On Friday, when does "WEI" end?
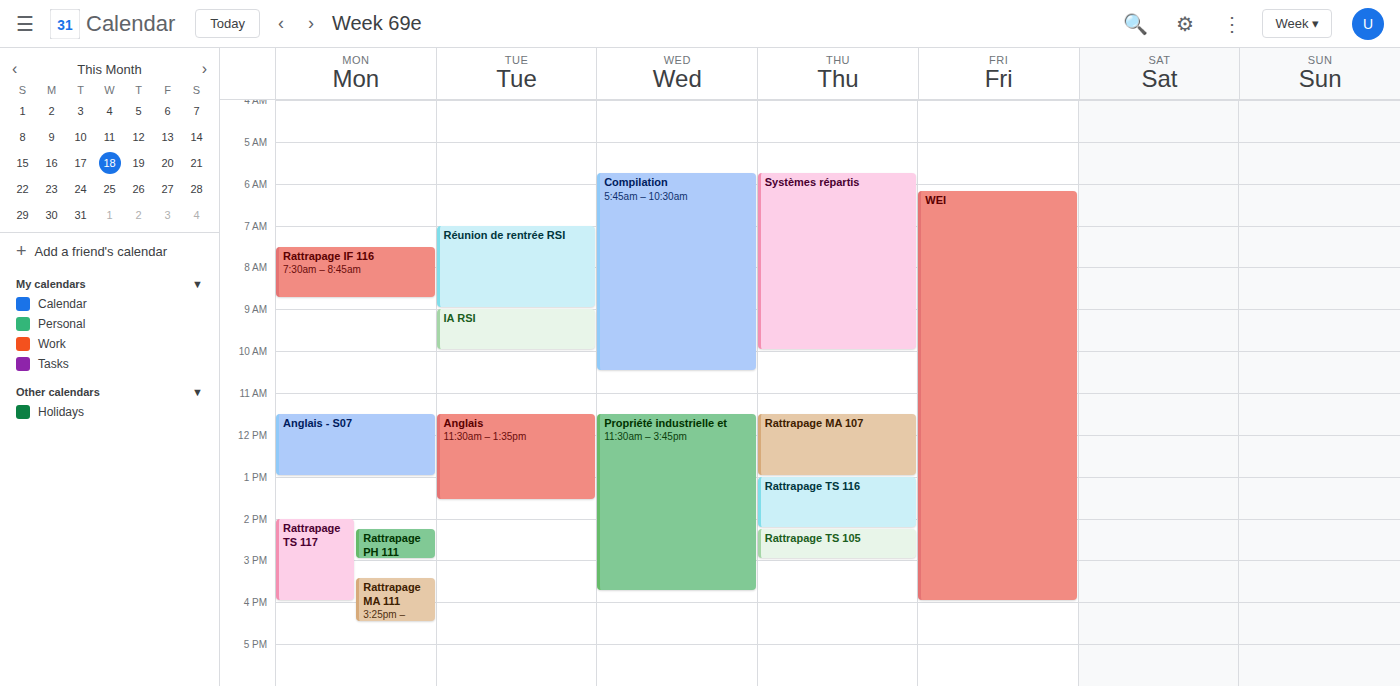
4:00 PM